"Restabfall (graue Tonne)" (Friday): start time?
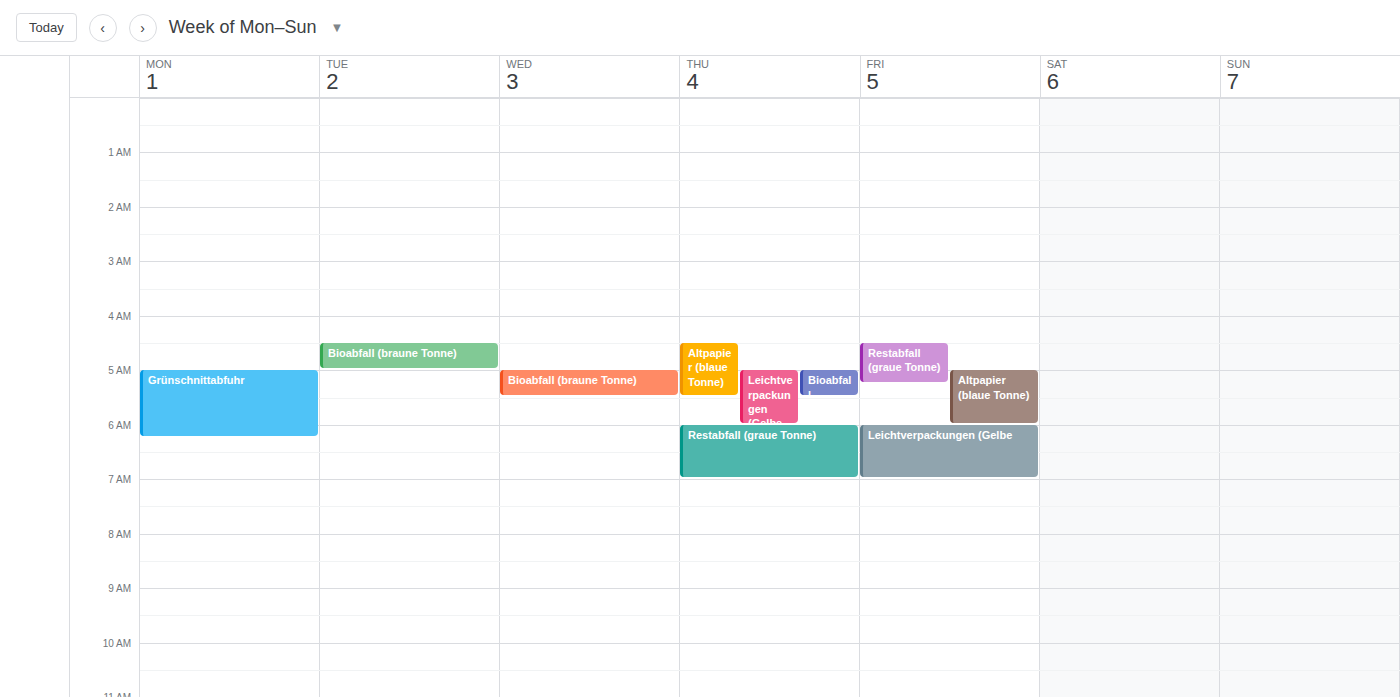
4:30 AM